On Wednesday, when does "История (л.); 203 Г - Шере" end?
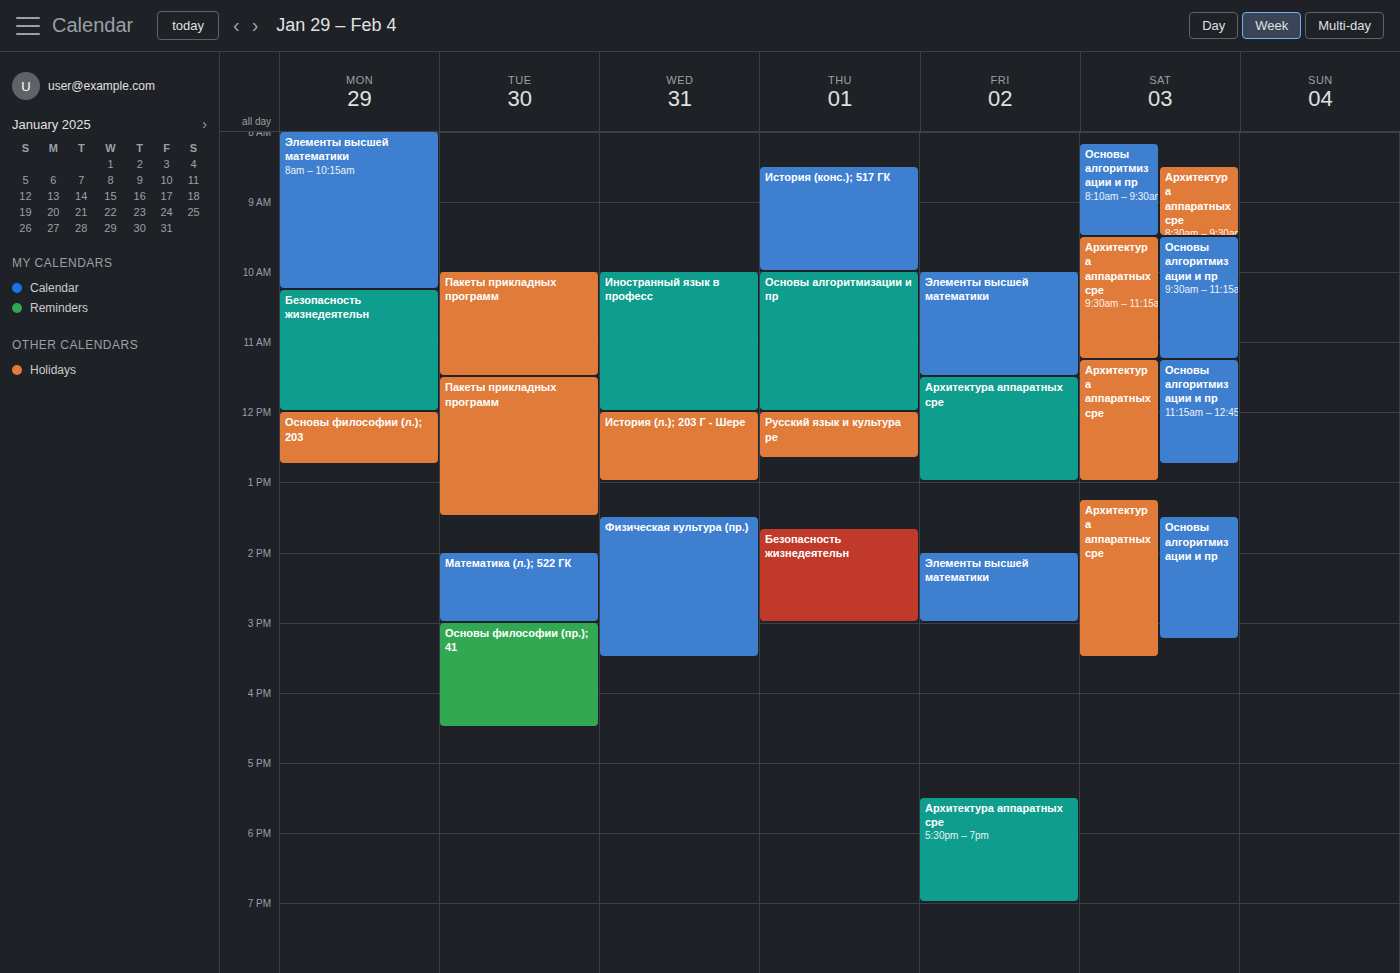
13:00